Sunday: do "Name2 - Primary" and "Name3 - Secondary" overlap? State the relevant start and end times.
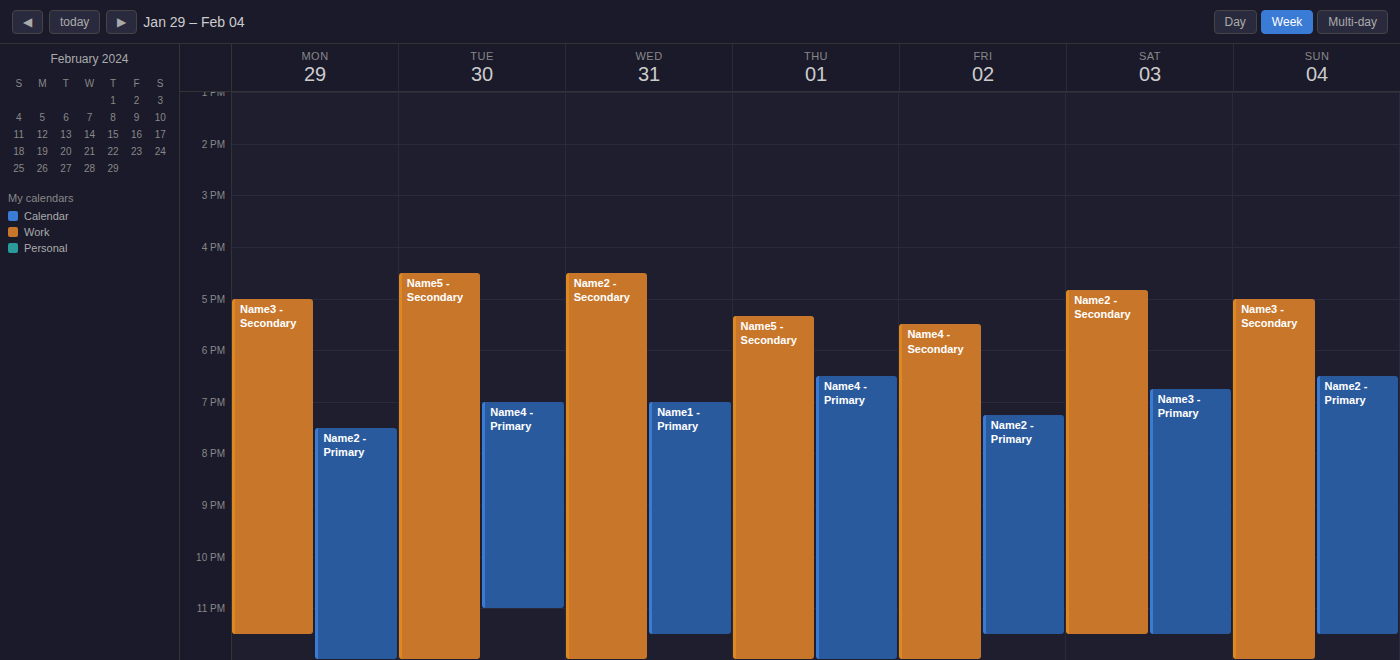
"Name2 - Primary" runs 6:30 PM to 11:30 PM, inside "Name3 - Secondary" -- they overlap.